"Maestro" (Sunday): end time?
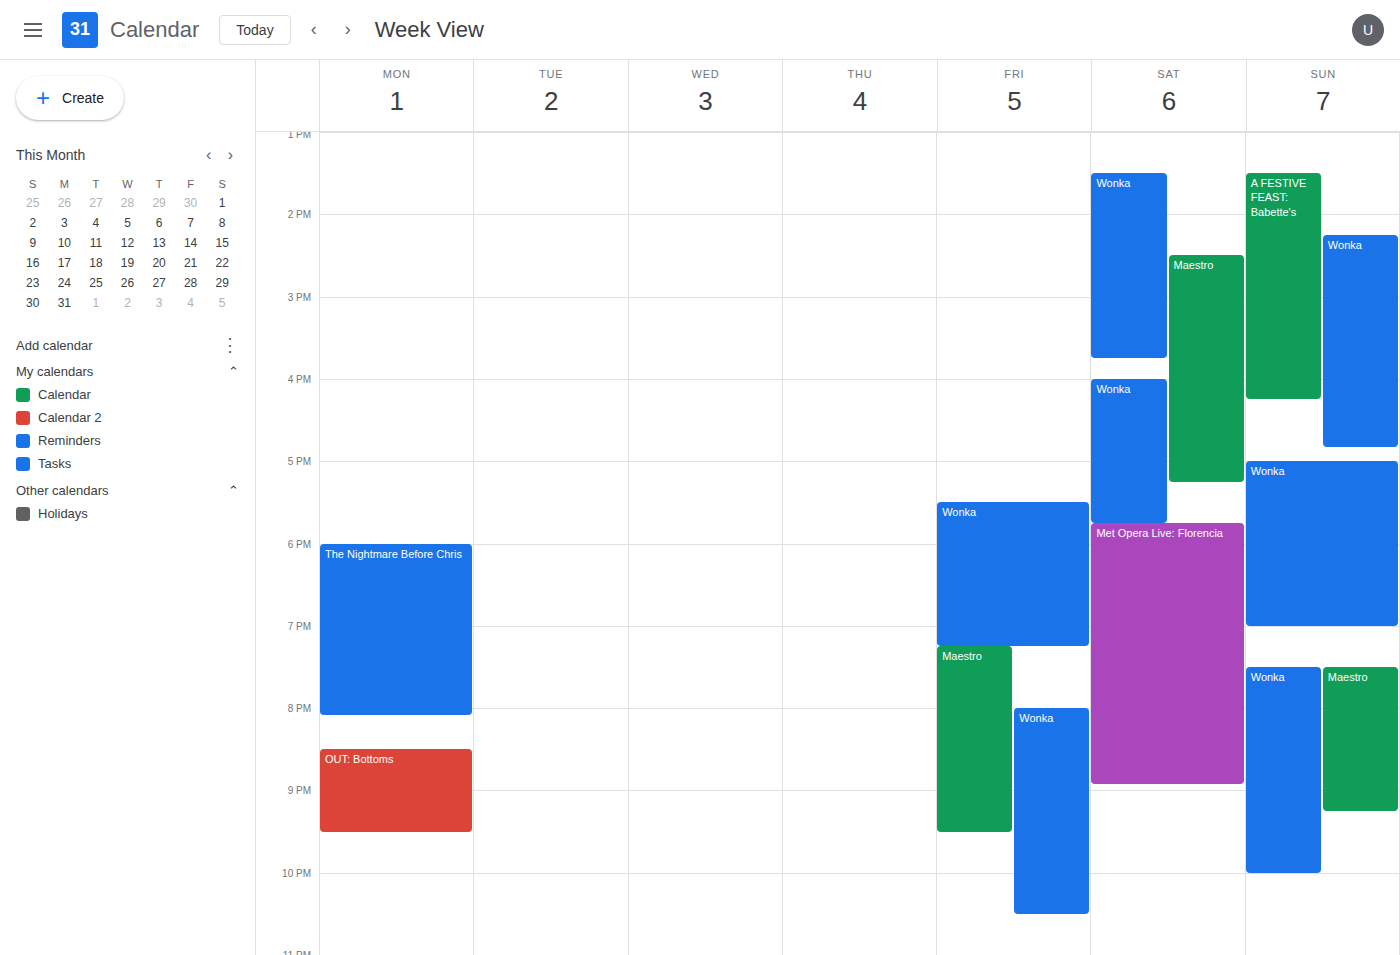
9:15 PM